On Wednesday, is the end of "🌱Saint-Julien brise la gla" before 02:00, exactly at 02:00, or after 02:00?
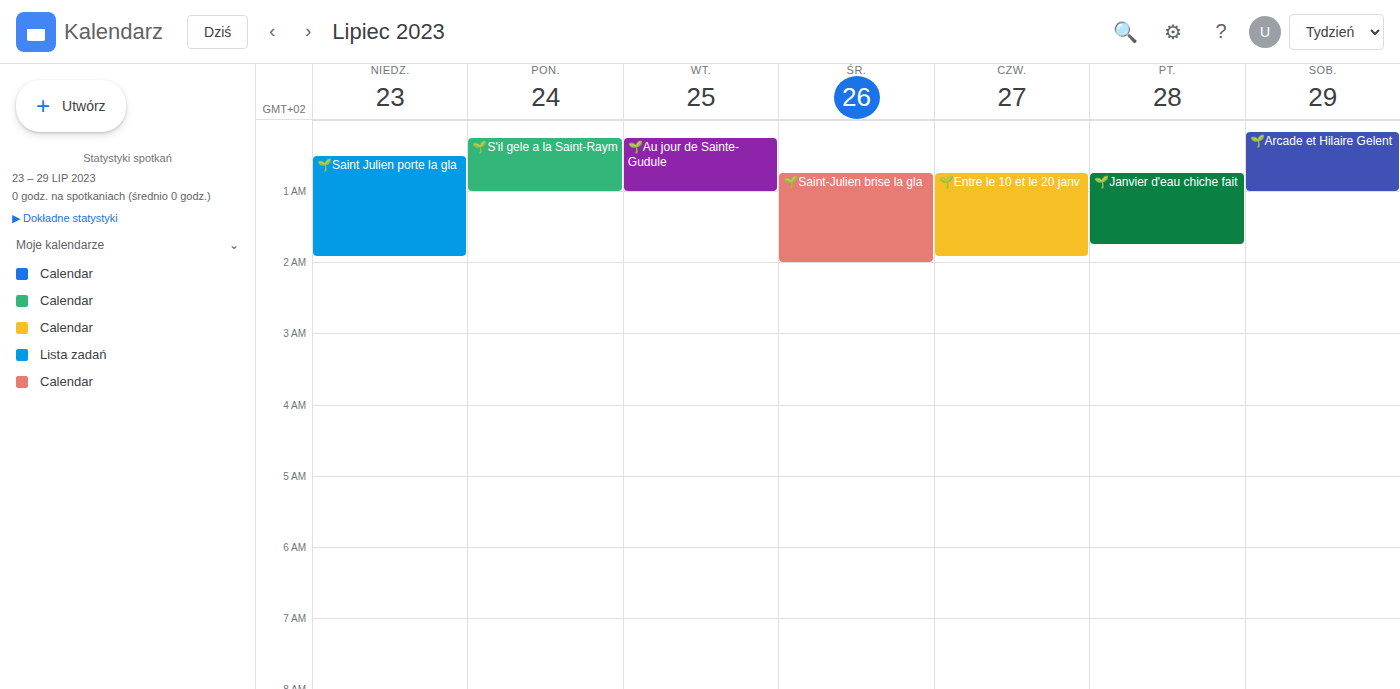
02:00 -- exactly at 02:00, on the 02:00 line.